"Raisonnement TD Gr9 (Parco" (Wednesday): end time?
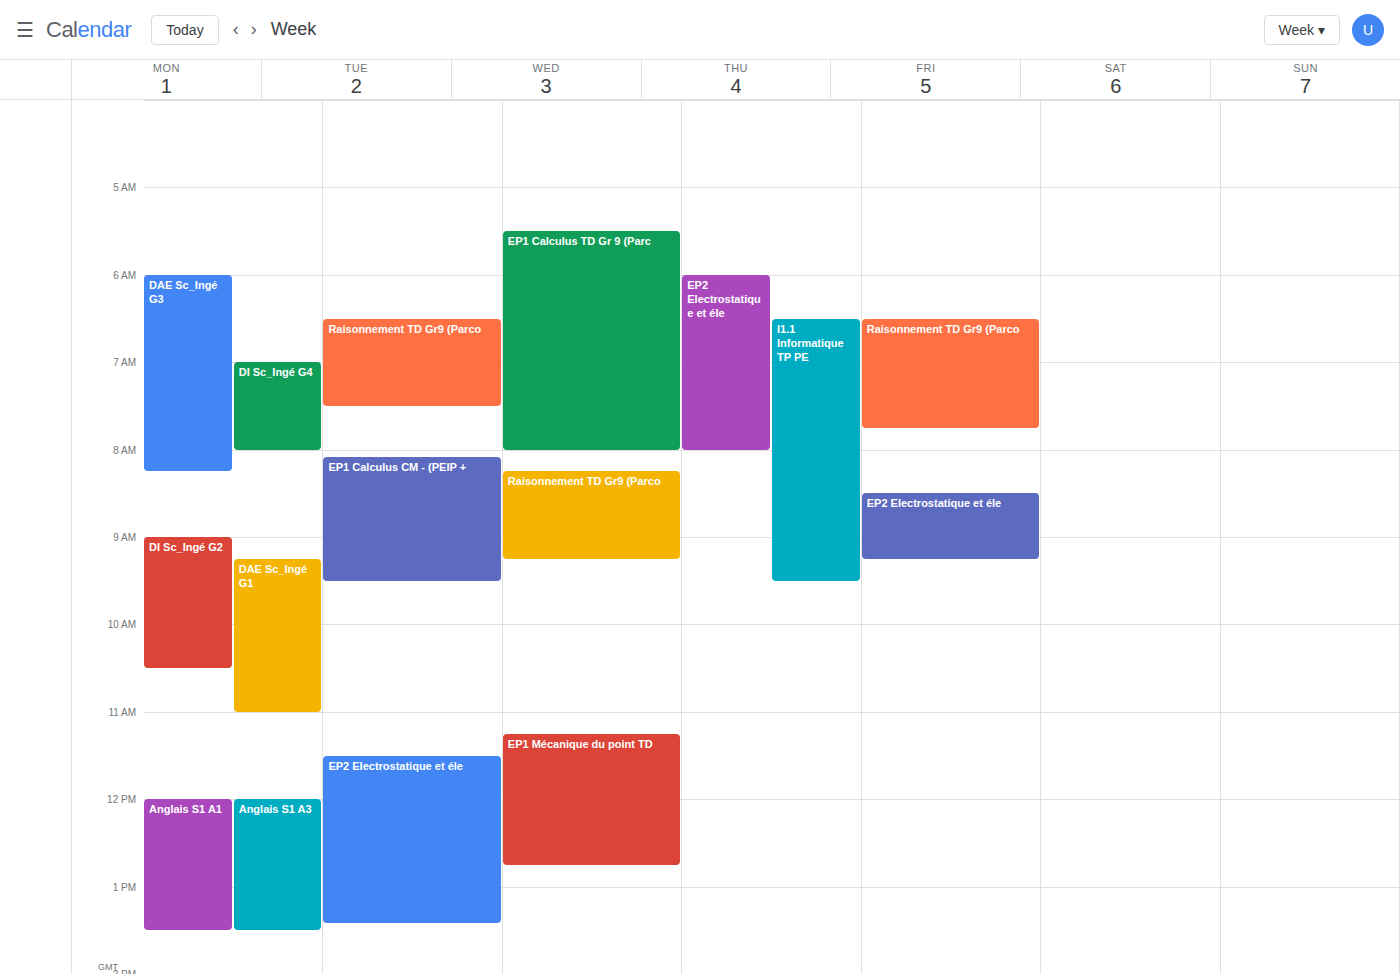
9:15 AM